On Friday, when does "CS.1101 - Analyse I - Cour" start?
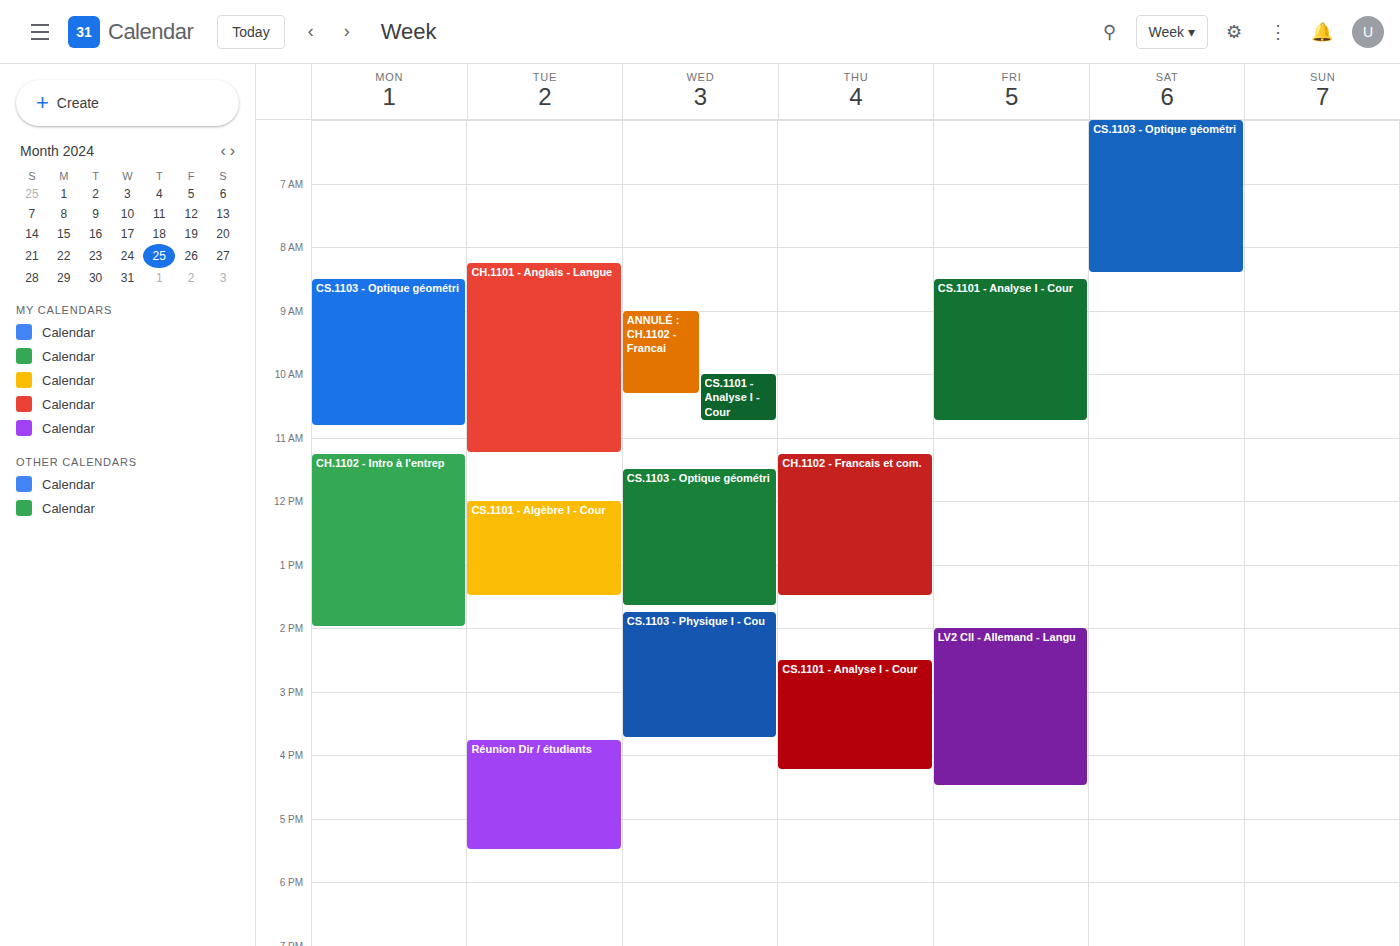
8:30 AM